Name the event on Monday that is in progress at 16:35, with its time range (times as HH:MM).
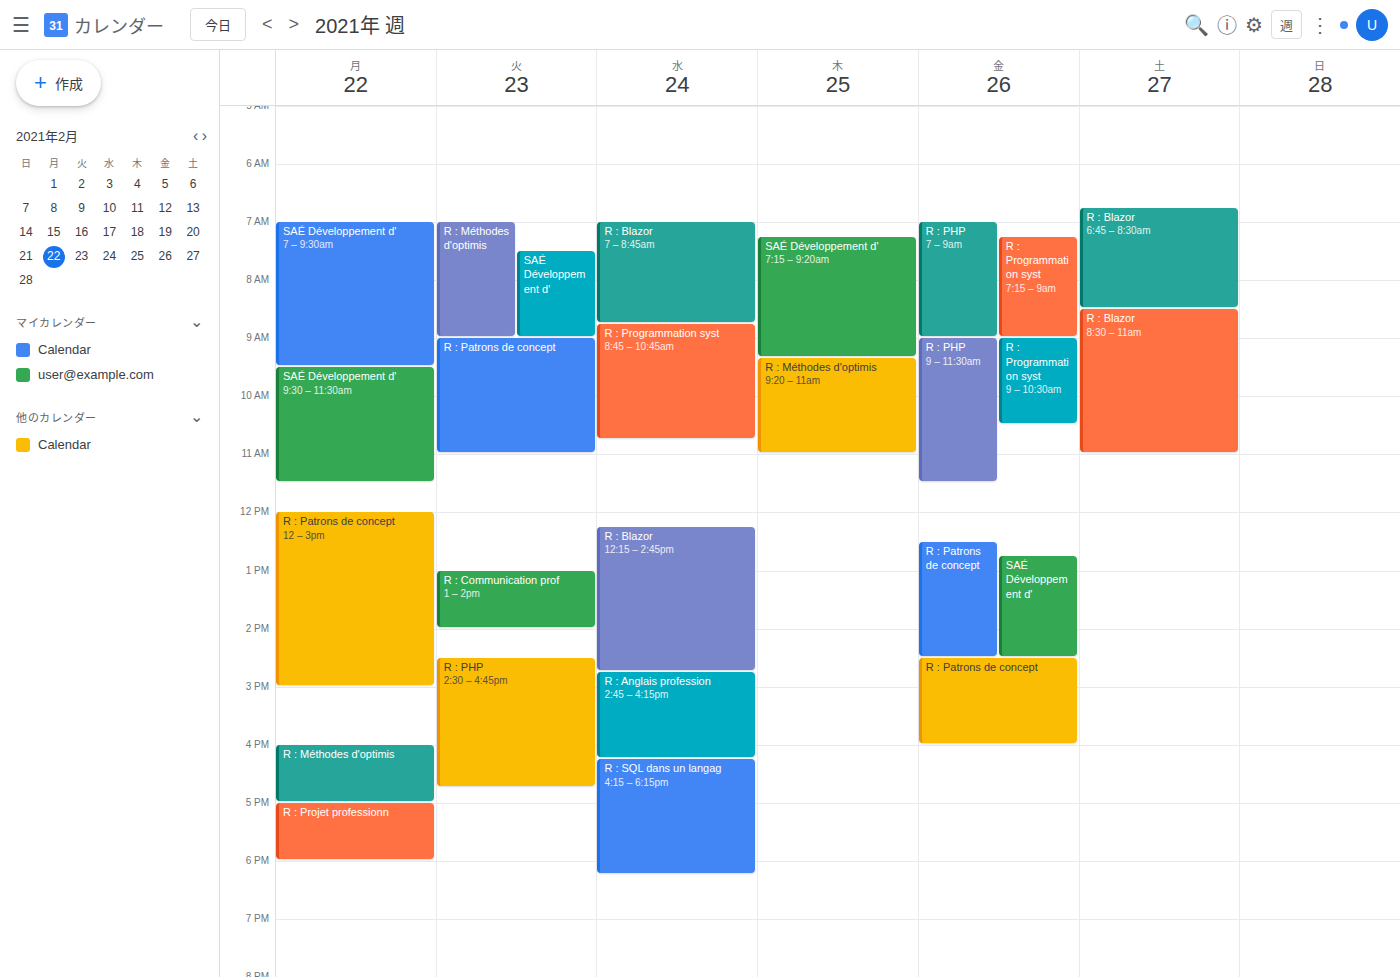
"R : Méthodes d'optimis", 16:00 to 17:00